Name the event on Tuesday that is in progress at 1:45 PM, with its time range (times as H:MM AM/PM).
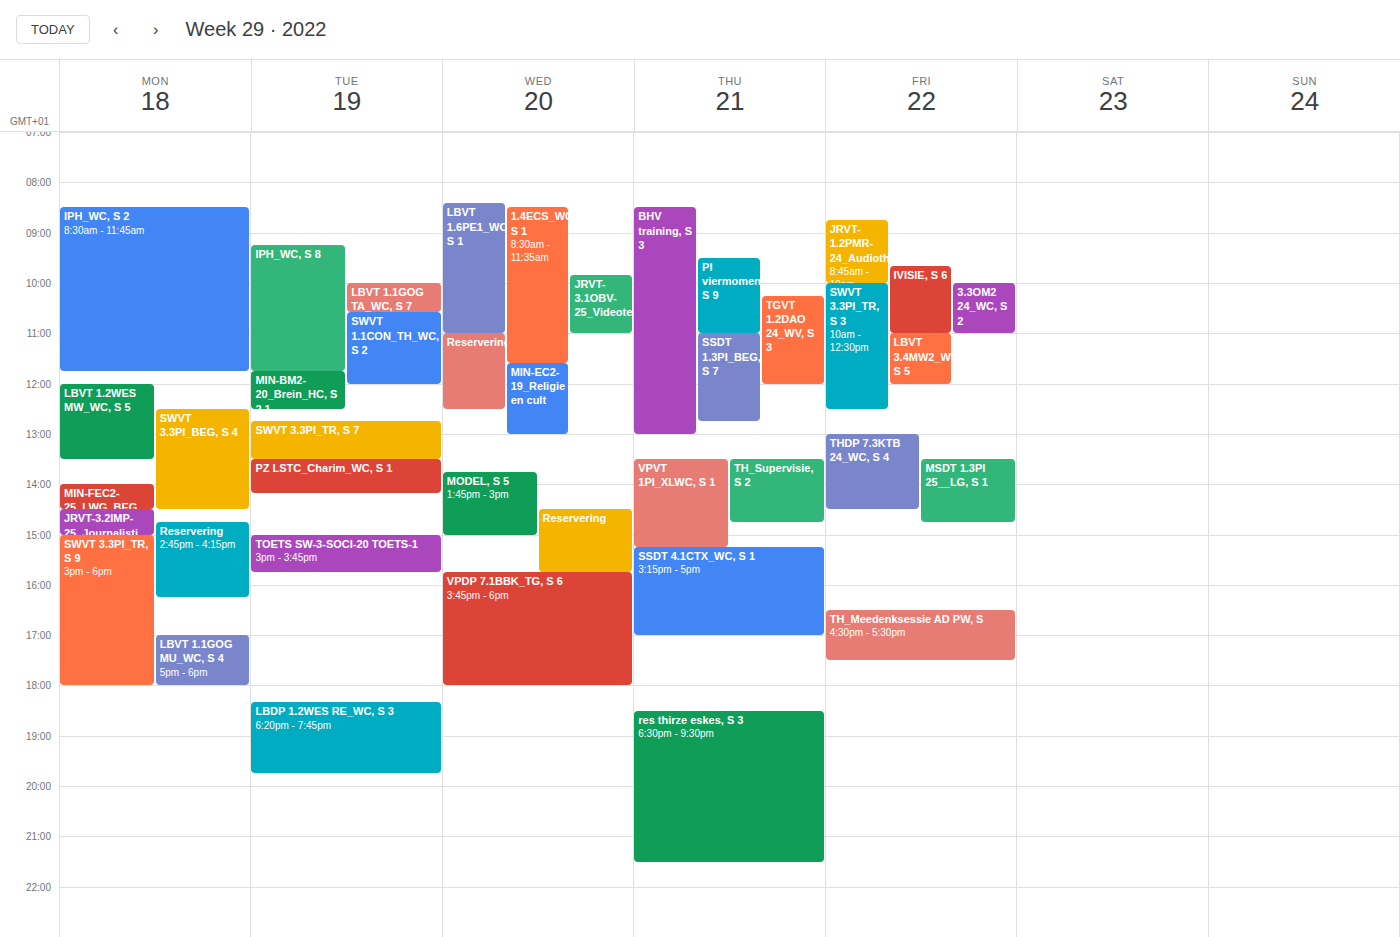
"PZ LSTC_Charim_WC, S 1", 1:30 PM to 2:10 PM